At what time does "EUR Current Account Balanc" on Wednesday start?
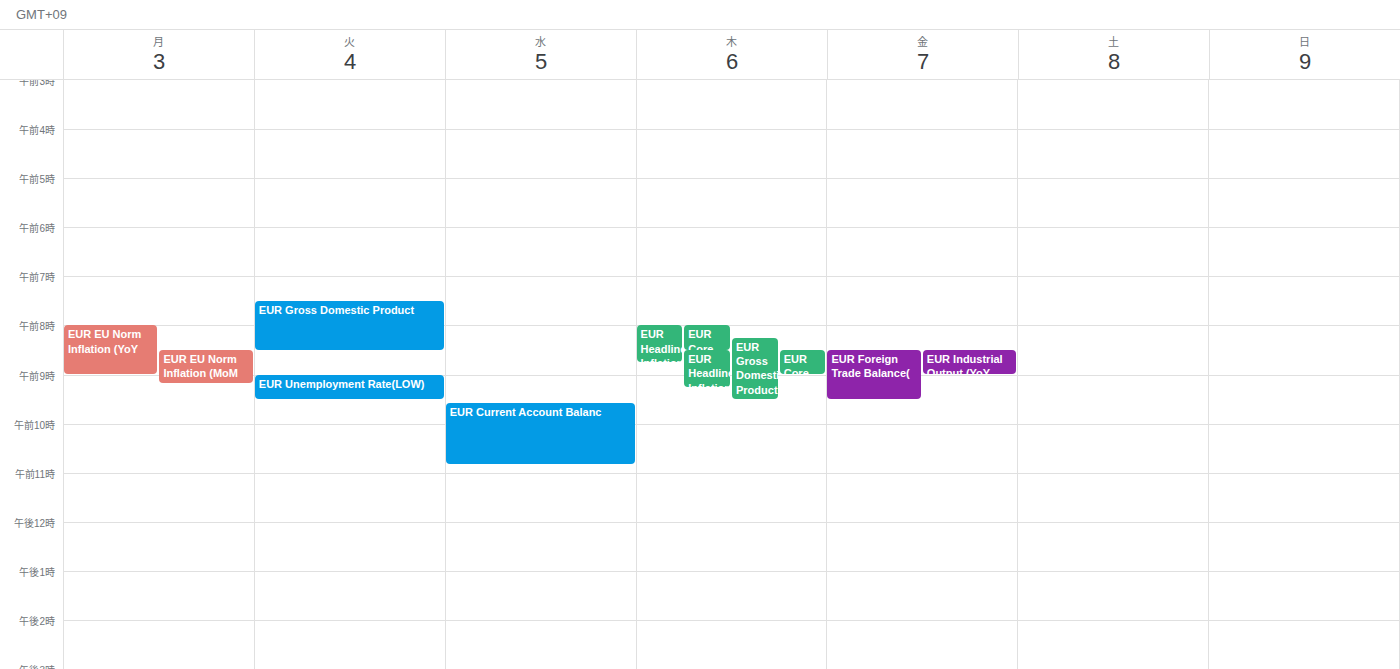
9:35 AM